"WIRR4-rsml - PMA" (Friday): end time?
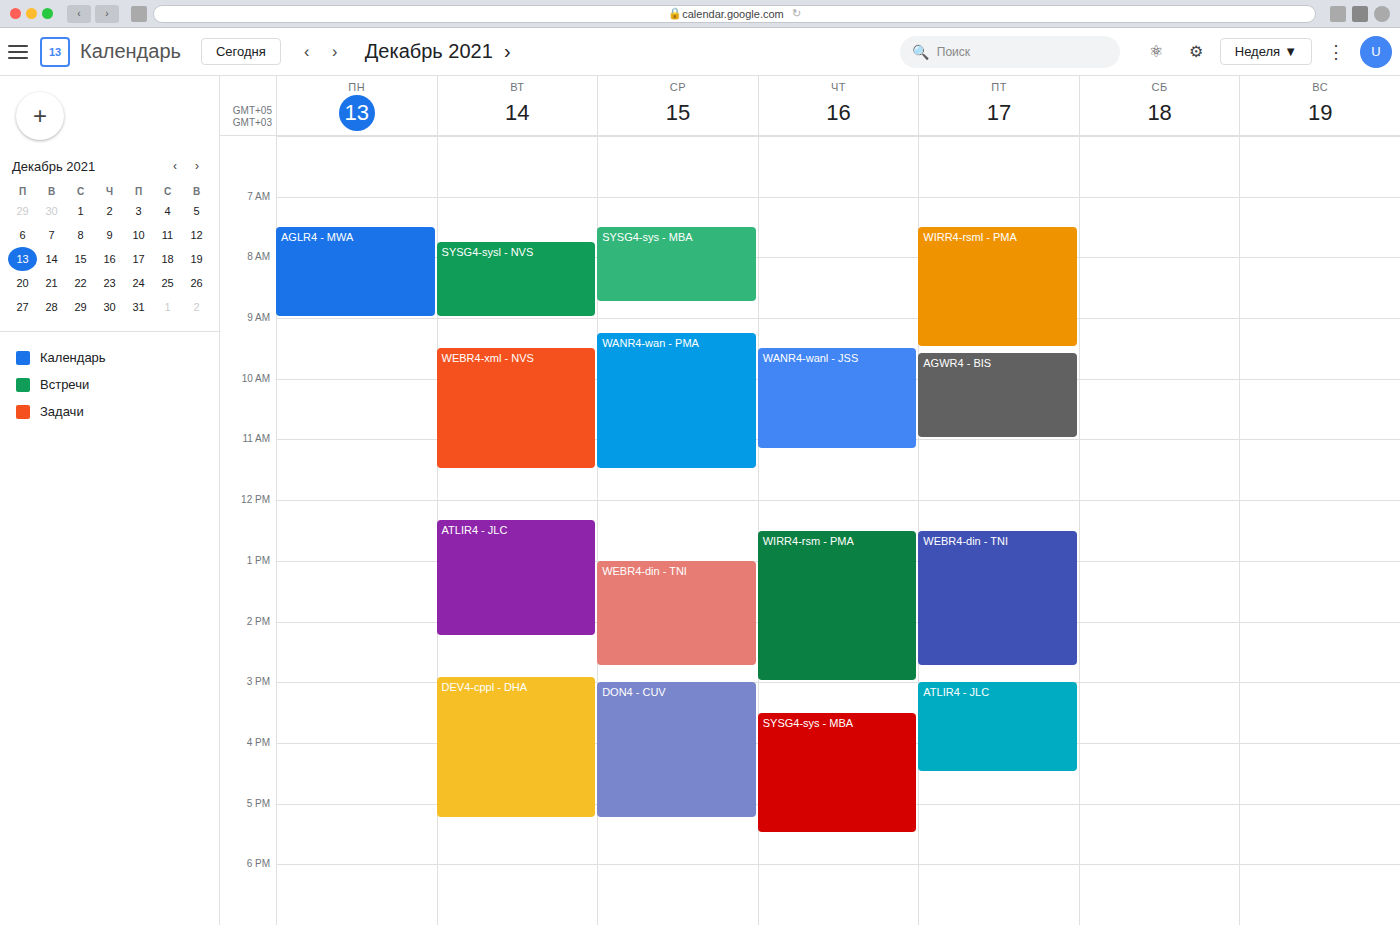
09:30